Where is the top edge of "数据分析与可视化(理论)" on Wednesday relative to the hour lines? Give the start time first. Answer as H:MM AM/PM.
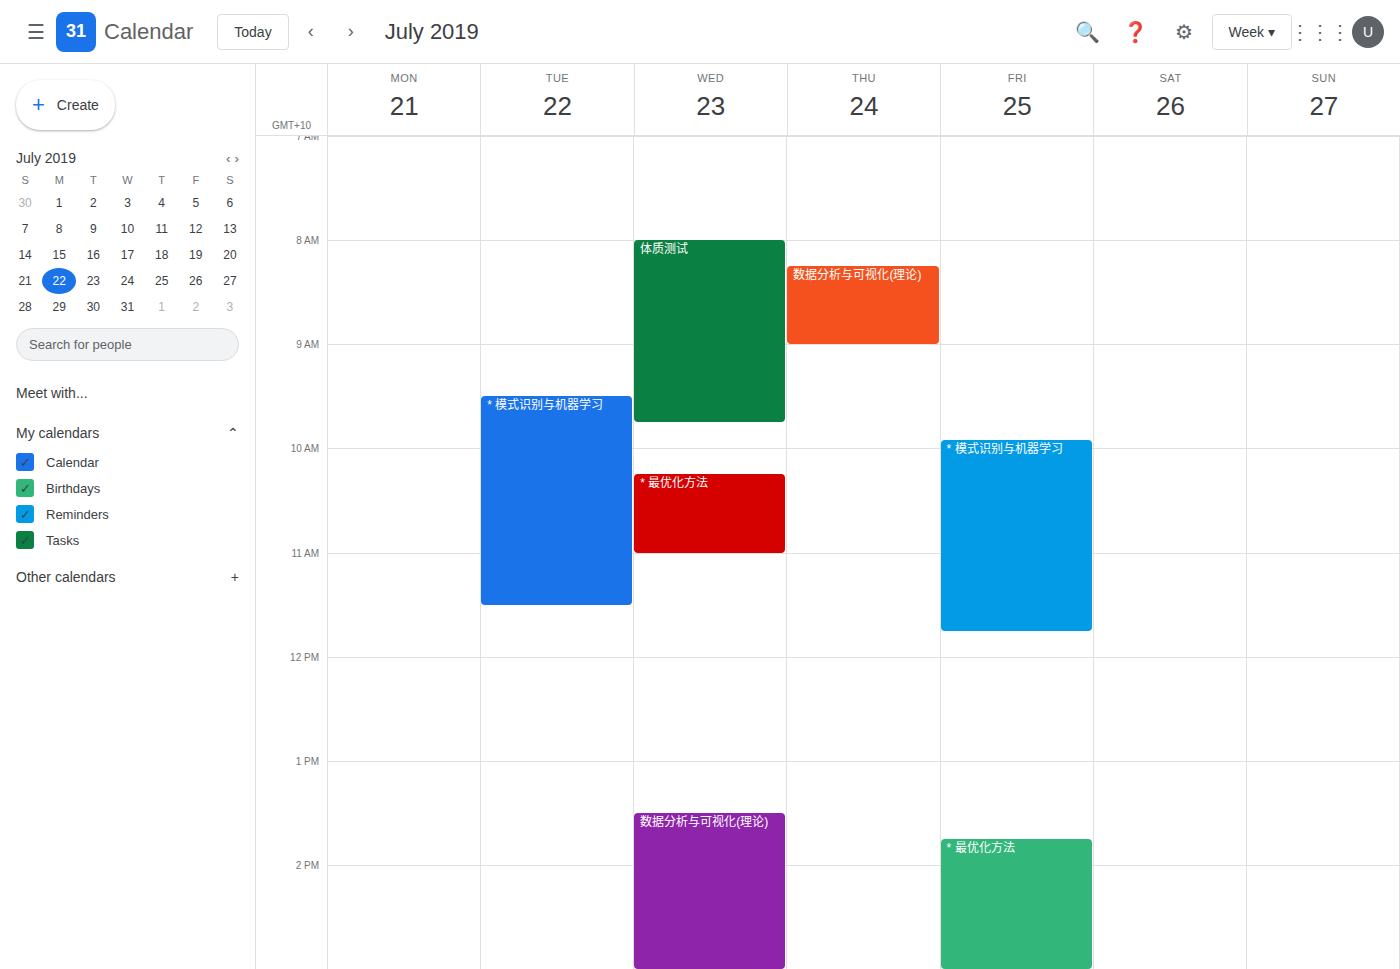
1:30 PM -- halfway between the 1 PM and 2 PM lines.